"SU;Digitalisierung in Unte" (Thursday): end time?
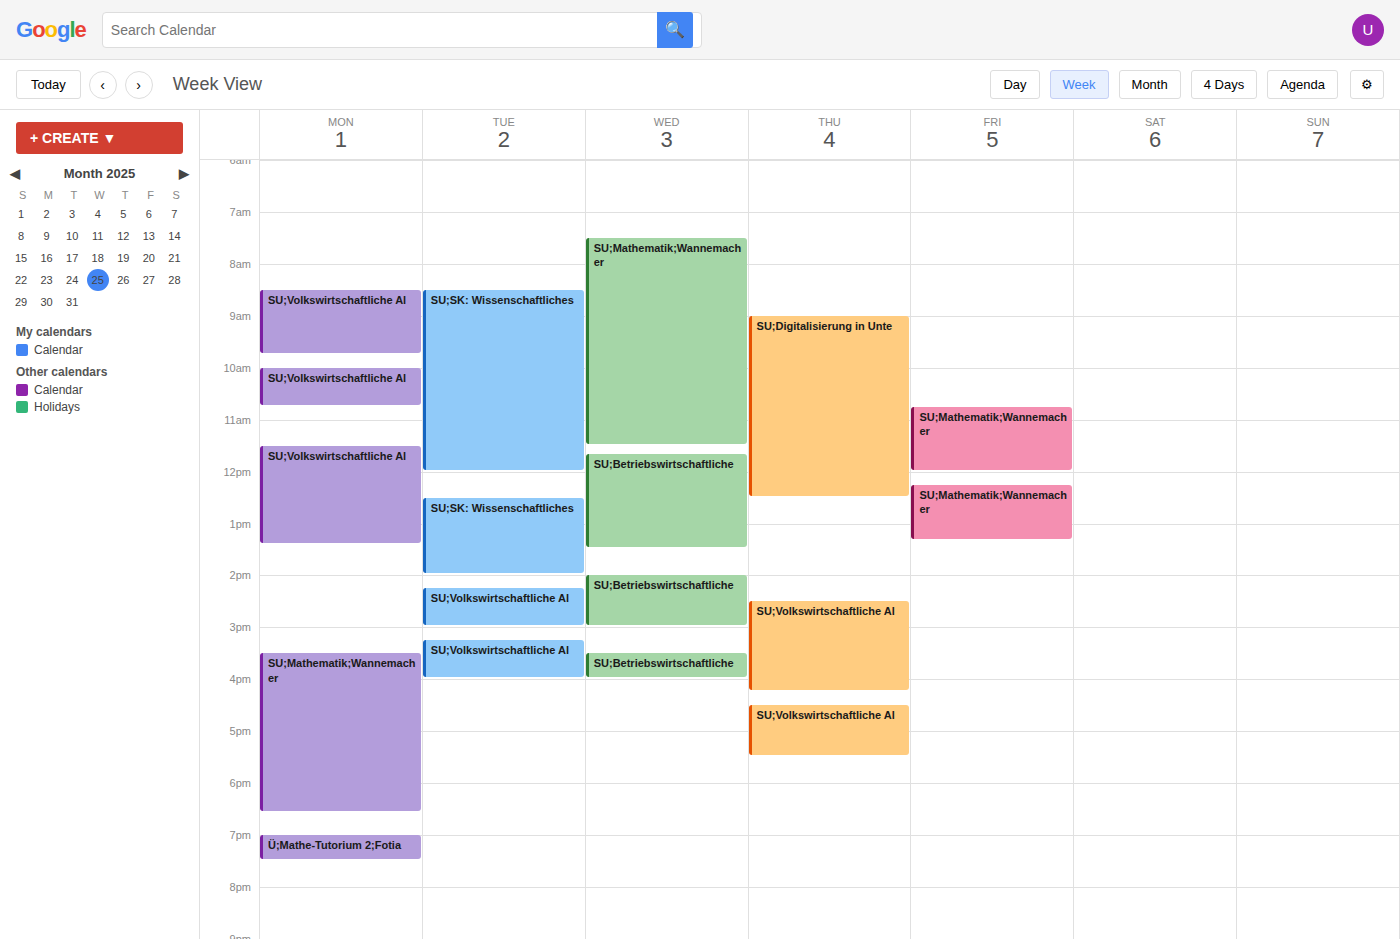
12:30